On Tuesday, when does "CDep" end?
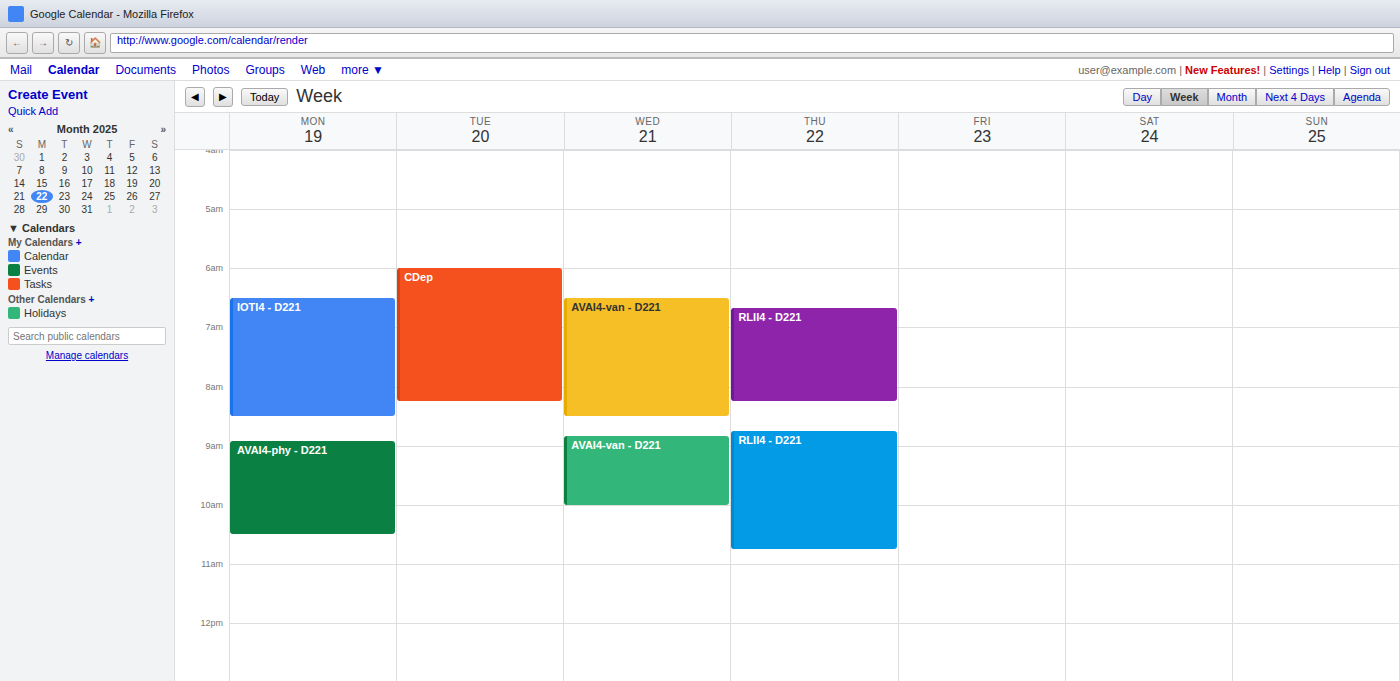
08:15